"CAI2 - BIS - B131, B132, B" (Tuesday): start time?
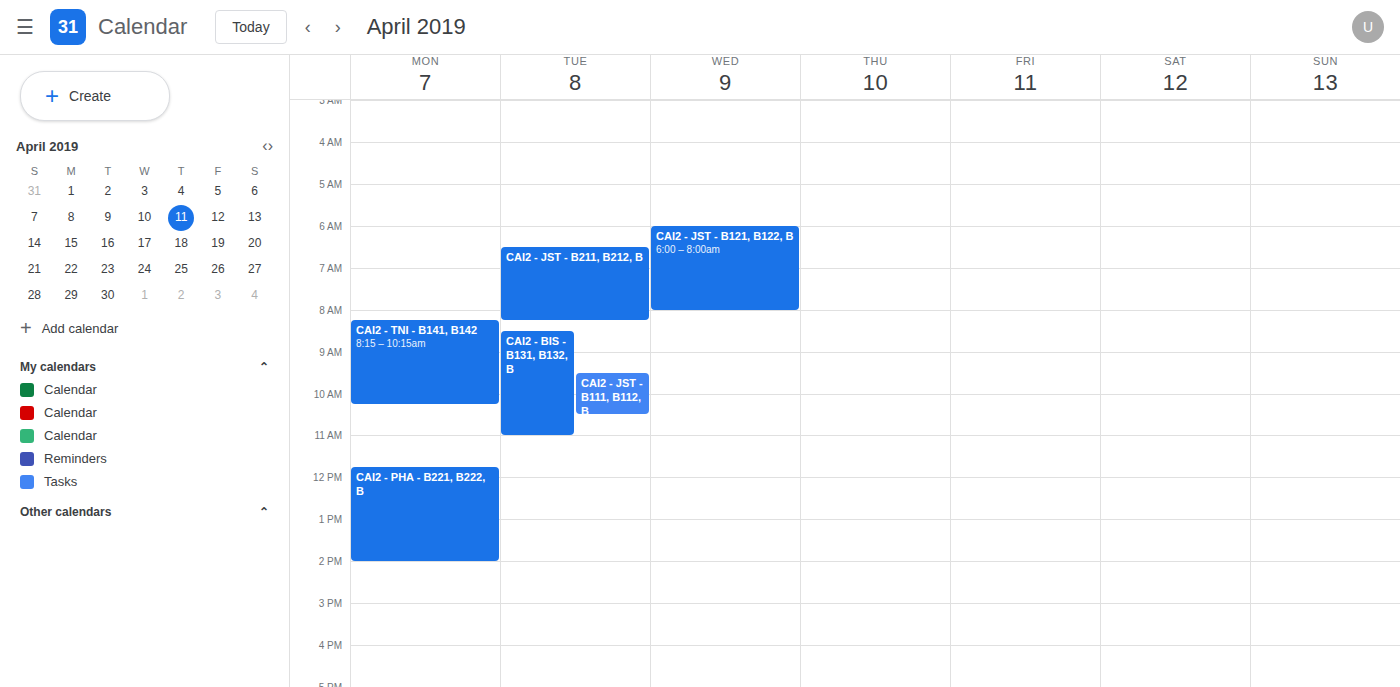
8:30 AM